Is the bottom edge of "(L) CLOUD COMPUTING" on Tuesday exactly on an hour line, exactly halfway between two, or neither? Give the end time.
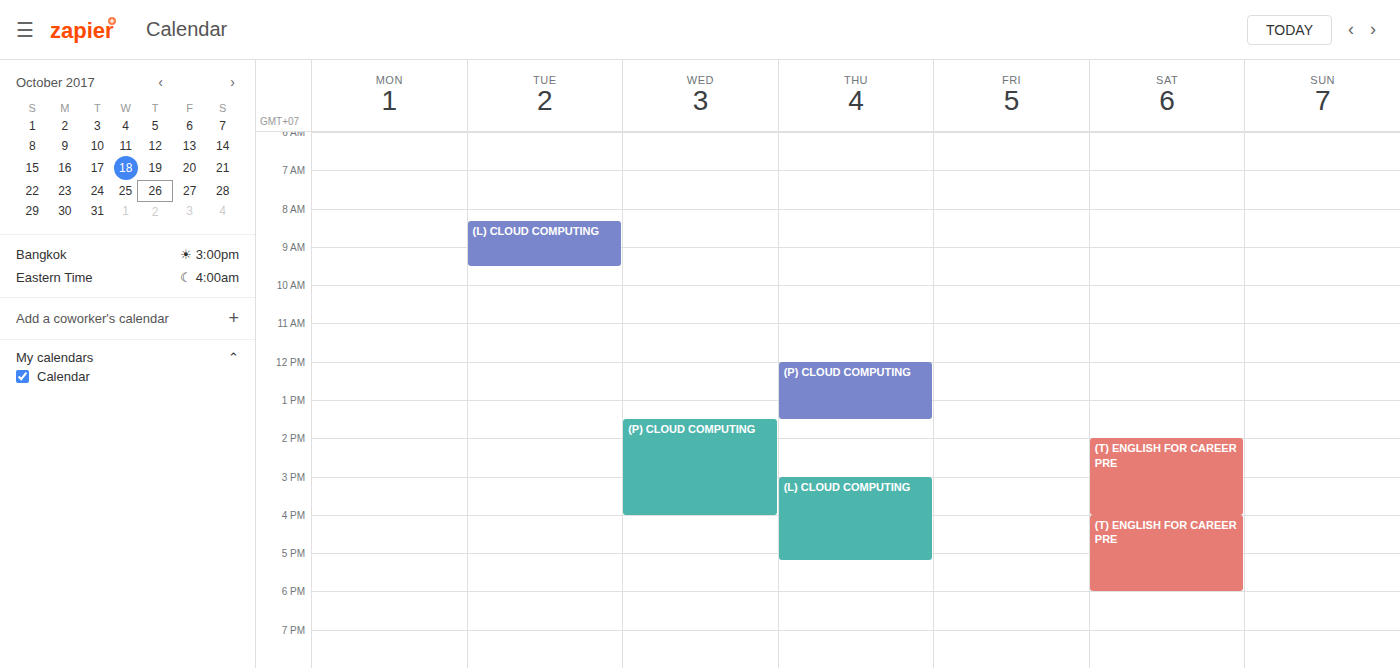
9:30 AM -- halfway between the 9 AM and 10 AM lines.